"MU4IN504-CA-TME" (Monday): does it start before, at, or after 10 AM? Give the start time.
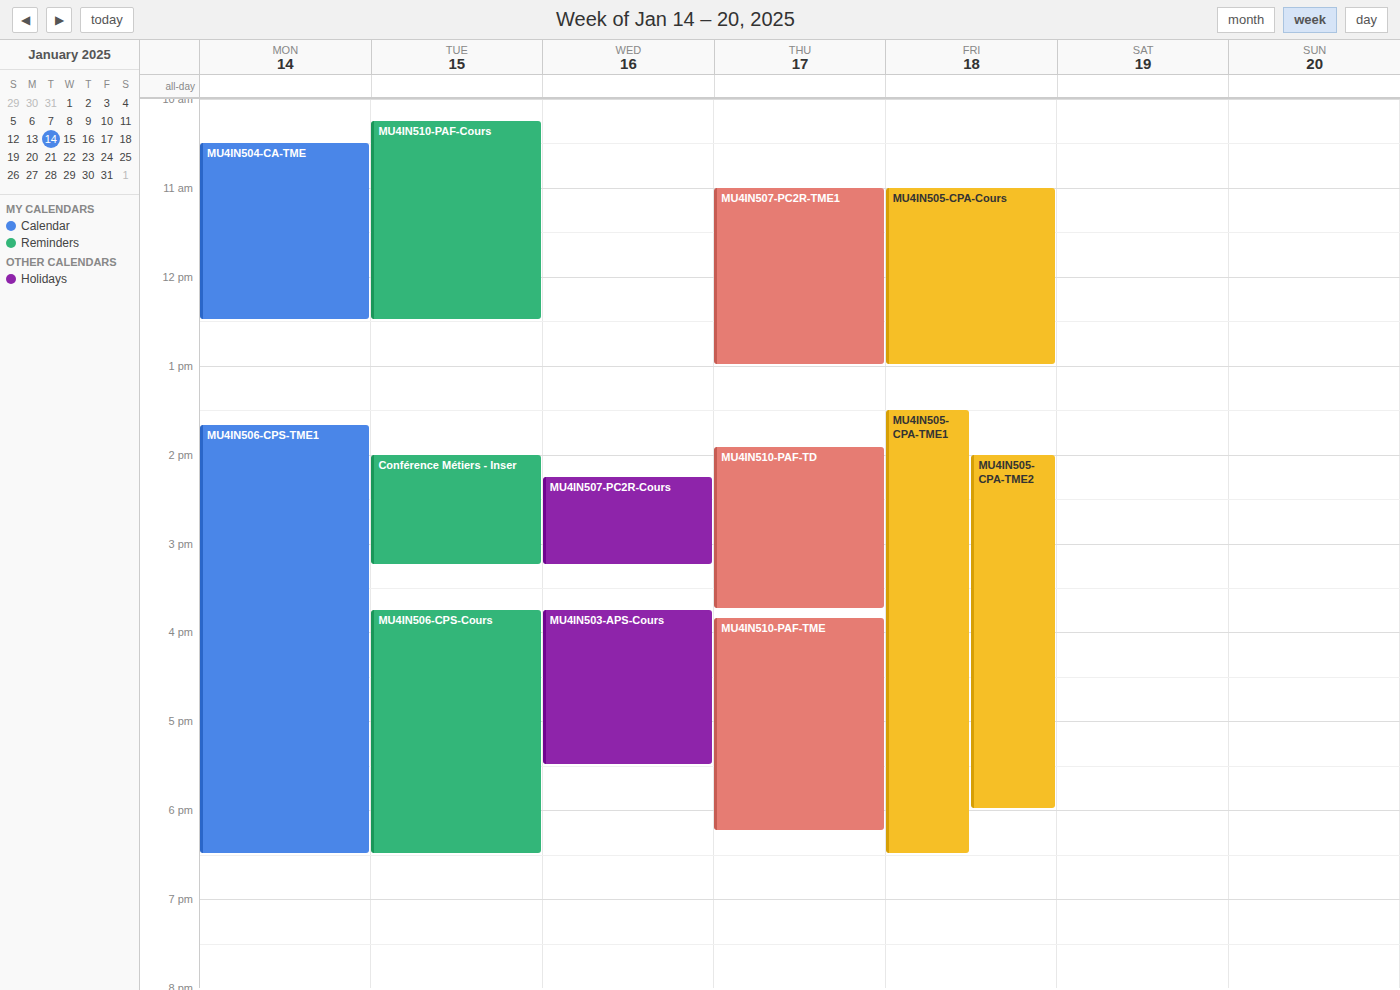
10:30 AM -- after 10 AM, 30 minutes below the 10 AM line.